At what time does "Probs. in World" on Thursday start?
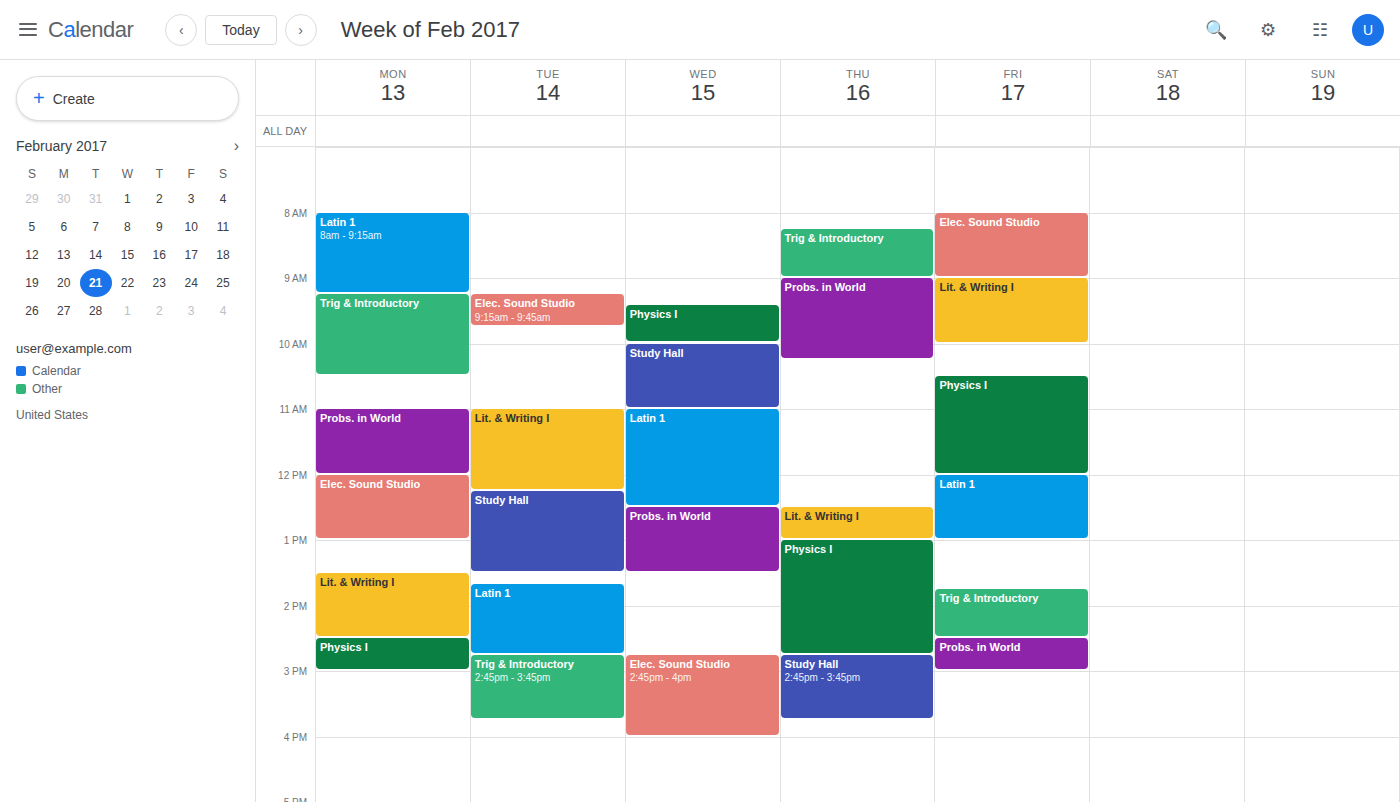
9:00 AM